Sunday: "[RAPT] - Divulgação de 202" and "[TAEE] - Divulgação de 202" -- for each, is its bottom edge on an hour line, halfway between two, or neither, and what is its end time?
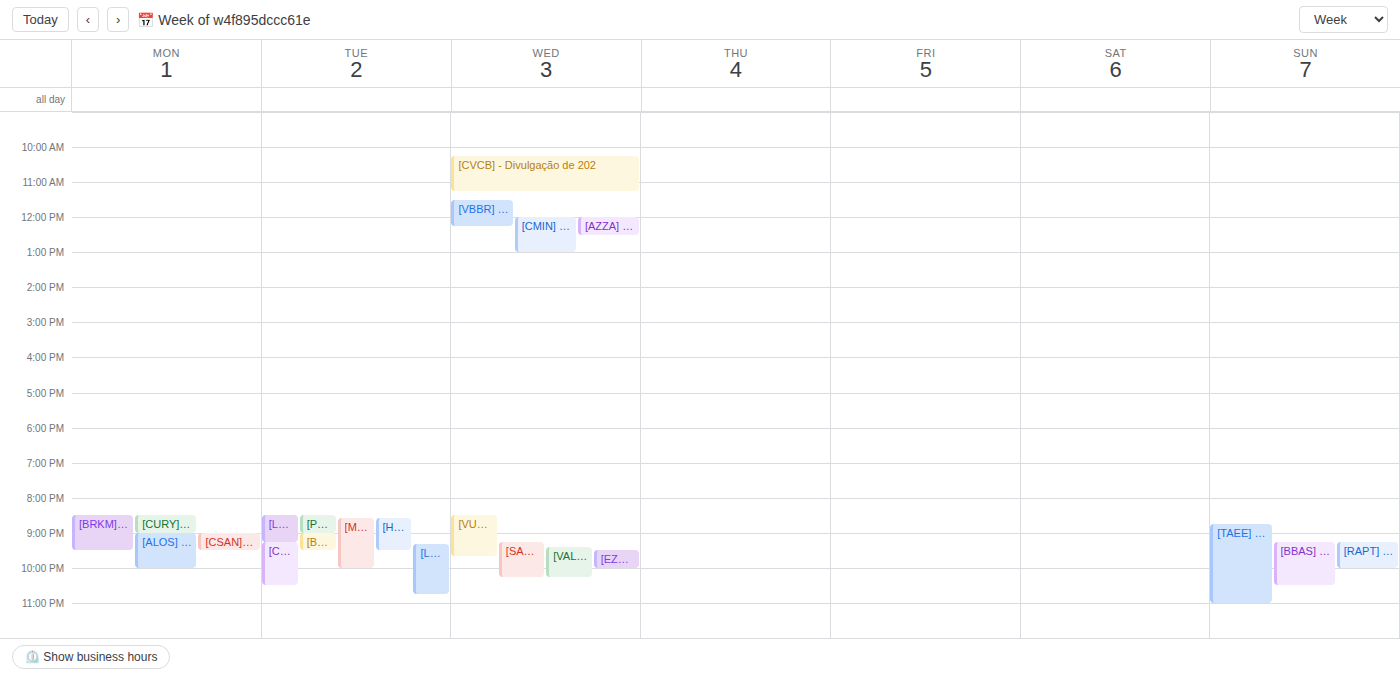
"[RAPT] - Divulgação de 202": 22:00, exactly on the 22:00 line. "[TAEE] - Divulgação de 202": 23:00, exactly on the 23:00 line.